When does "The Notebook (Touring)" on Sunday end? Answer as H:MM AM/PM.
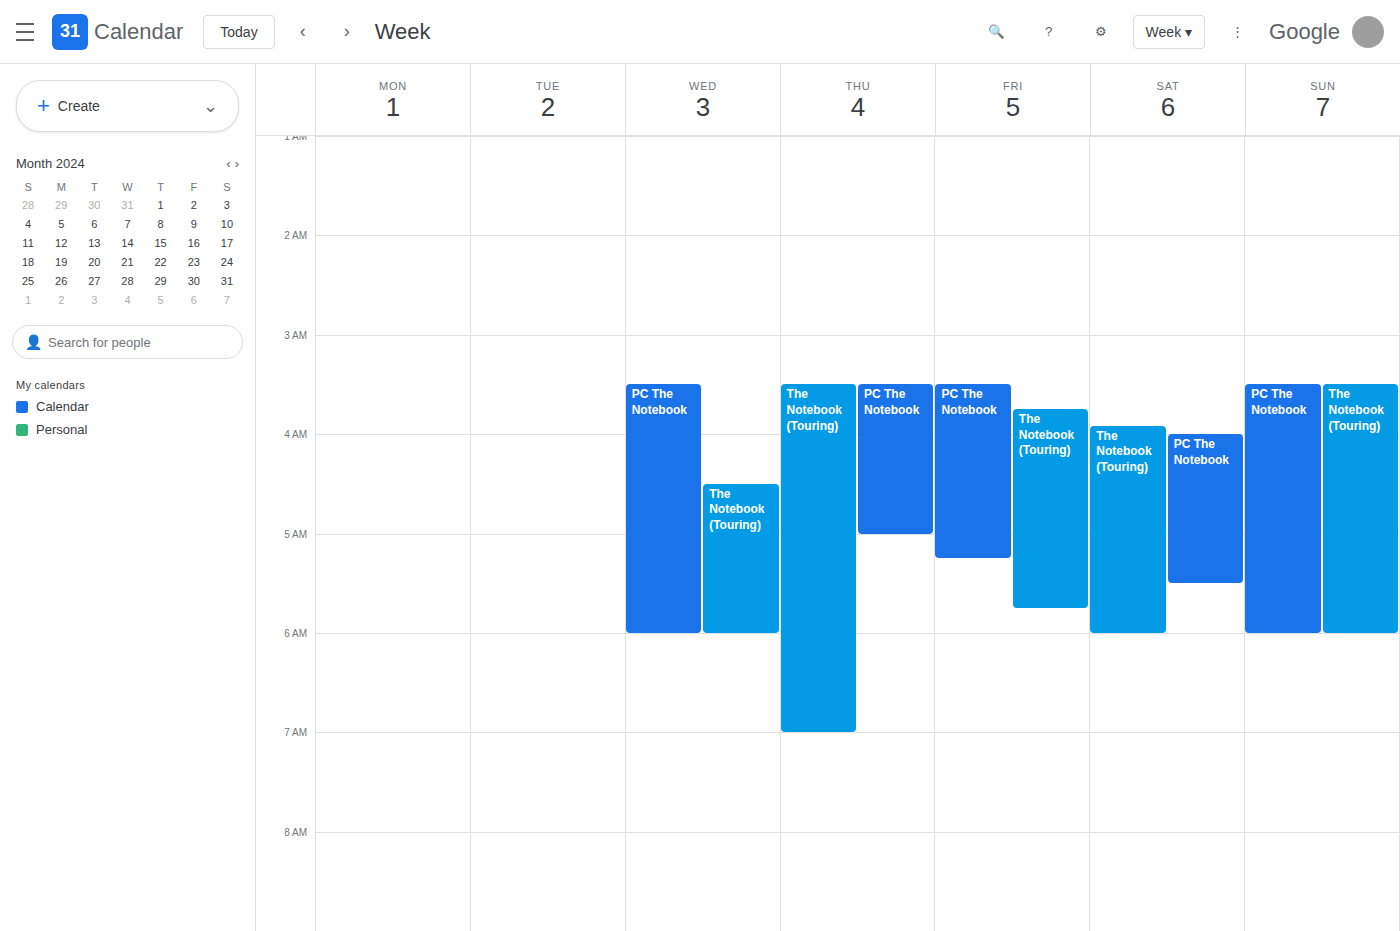
6:00 AM